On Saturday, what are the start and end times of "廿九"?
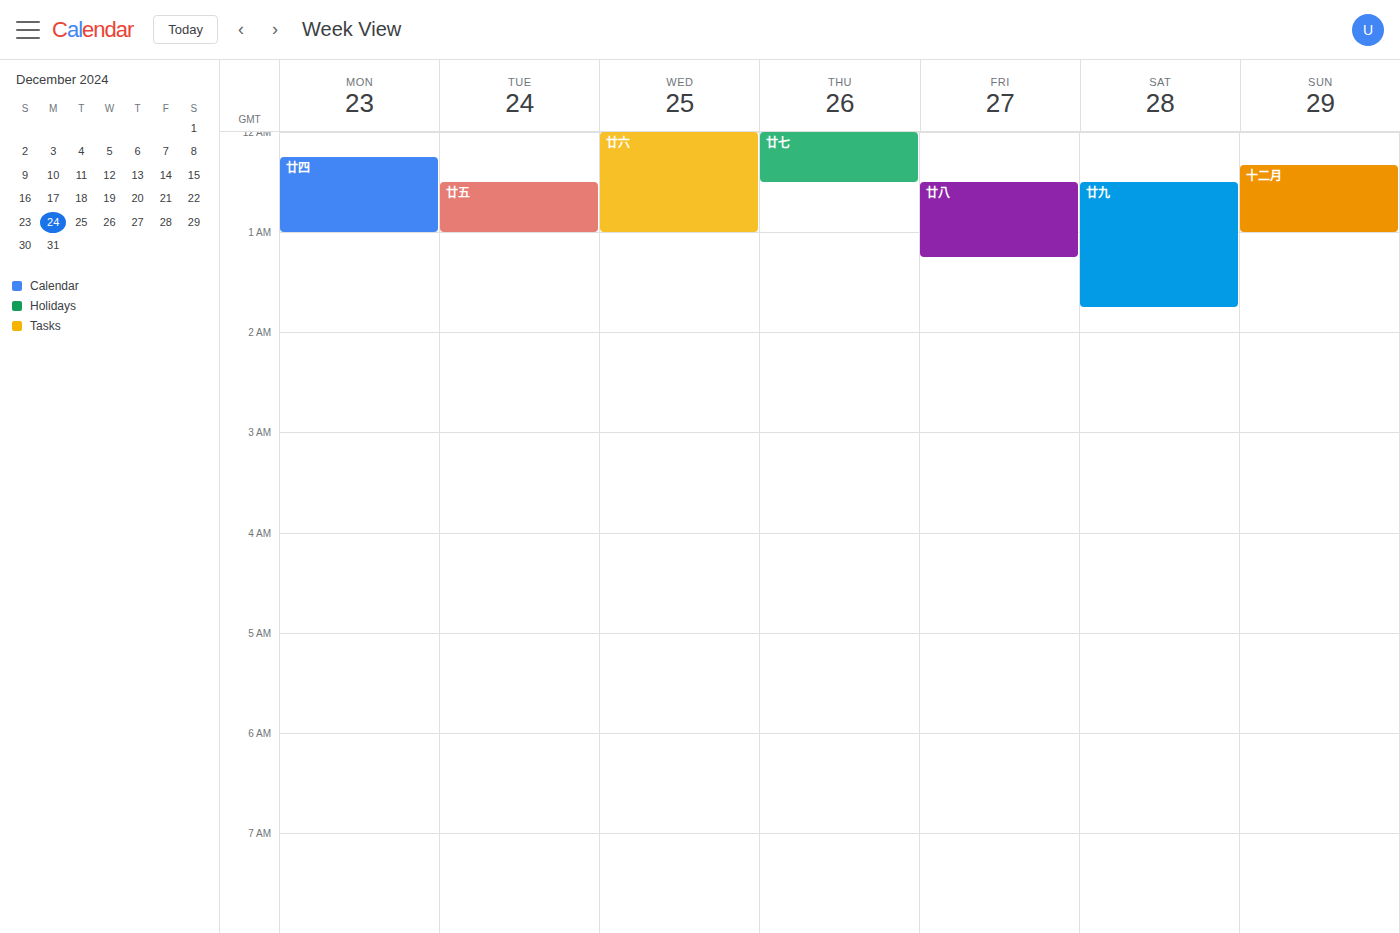
00:30 to 01:45